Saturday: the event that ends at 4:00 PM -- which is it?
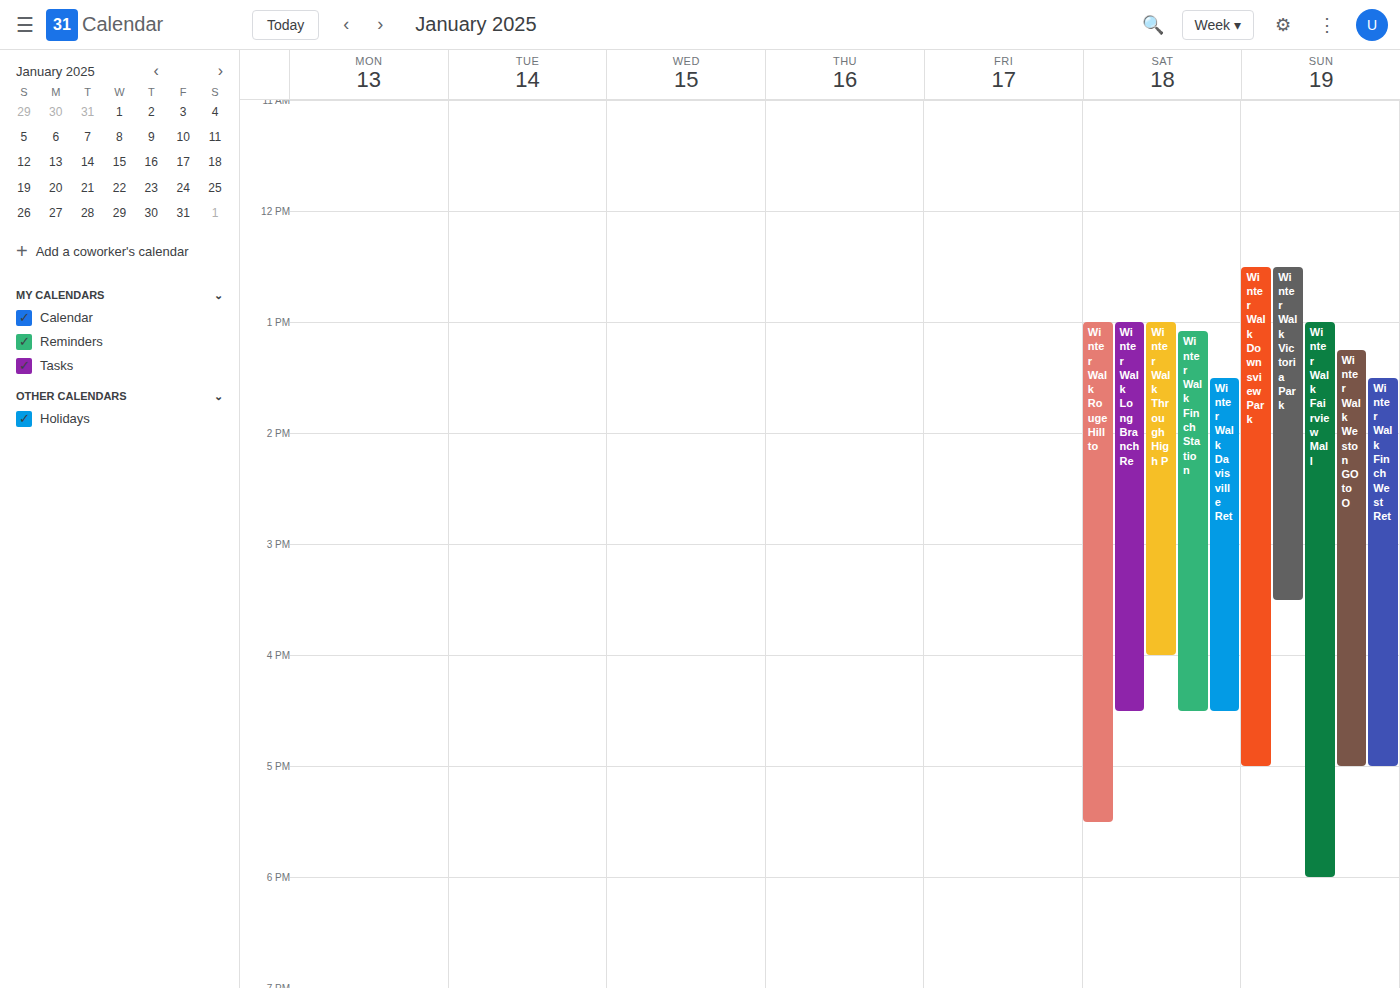
"Winter Walk Through High P"